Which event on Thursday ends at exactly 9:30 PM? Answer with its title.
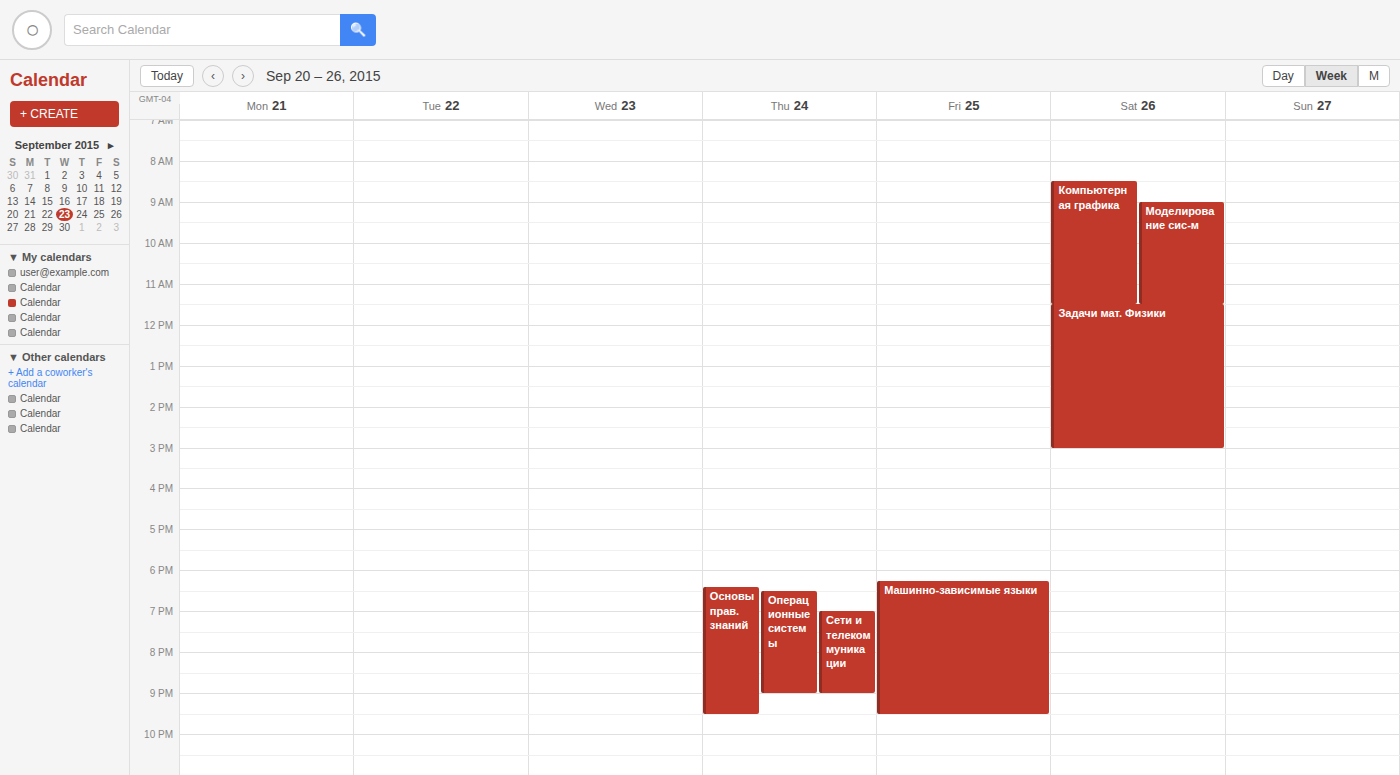
"Основы прав. знаний"